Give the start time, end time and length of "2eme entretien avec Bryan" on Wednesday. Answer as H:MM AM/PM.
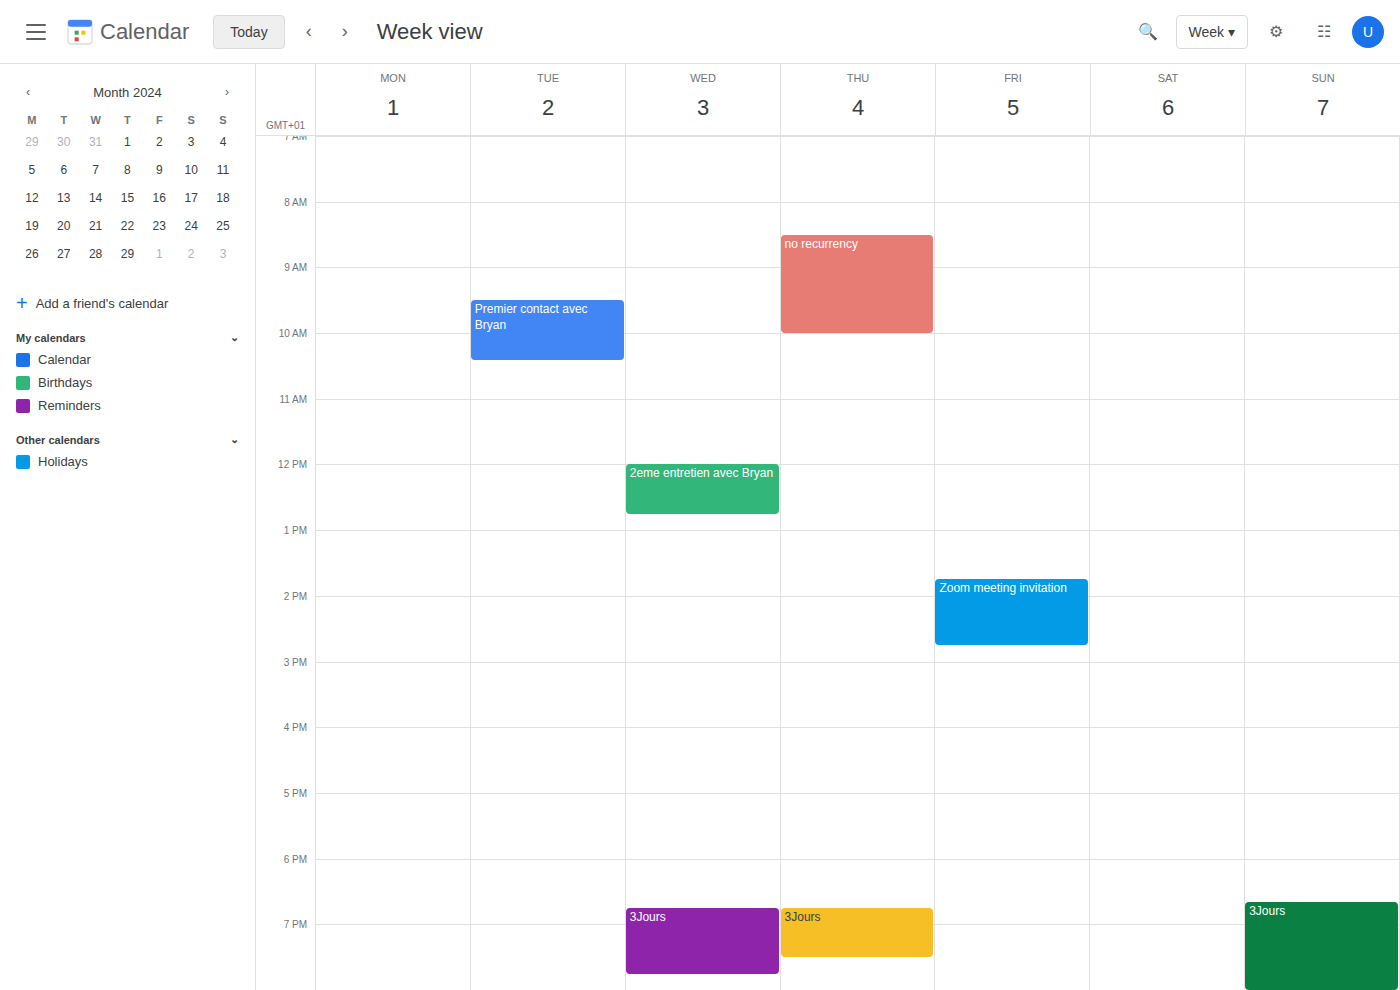
12:00 PM to 12:45 PM, 45 minutes